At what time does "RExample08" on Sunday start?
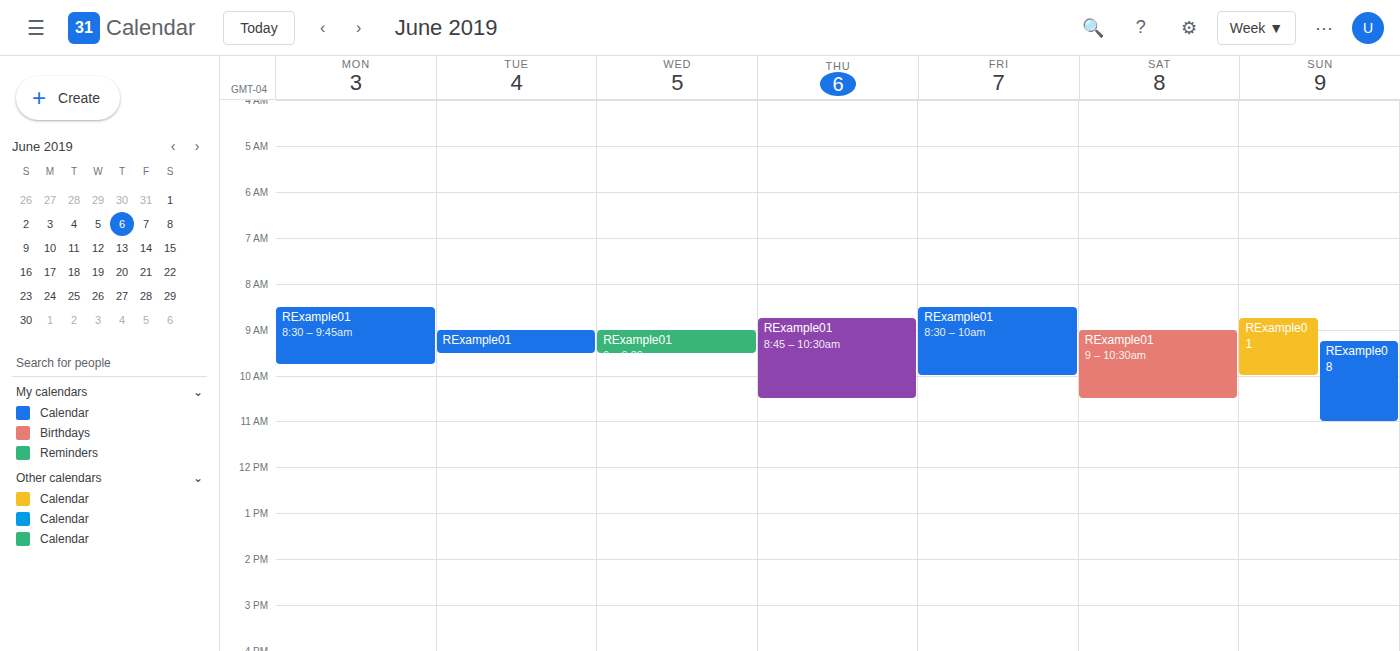
9:15 AM